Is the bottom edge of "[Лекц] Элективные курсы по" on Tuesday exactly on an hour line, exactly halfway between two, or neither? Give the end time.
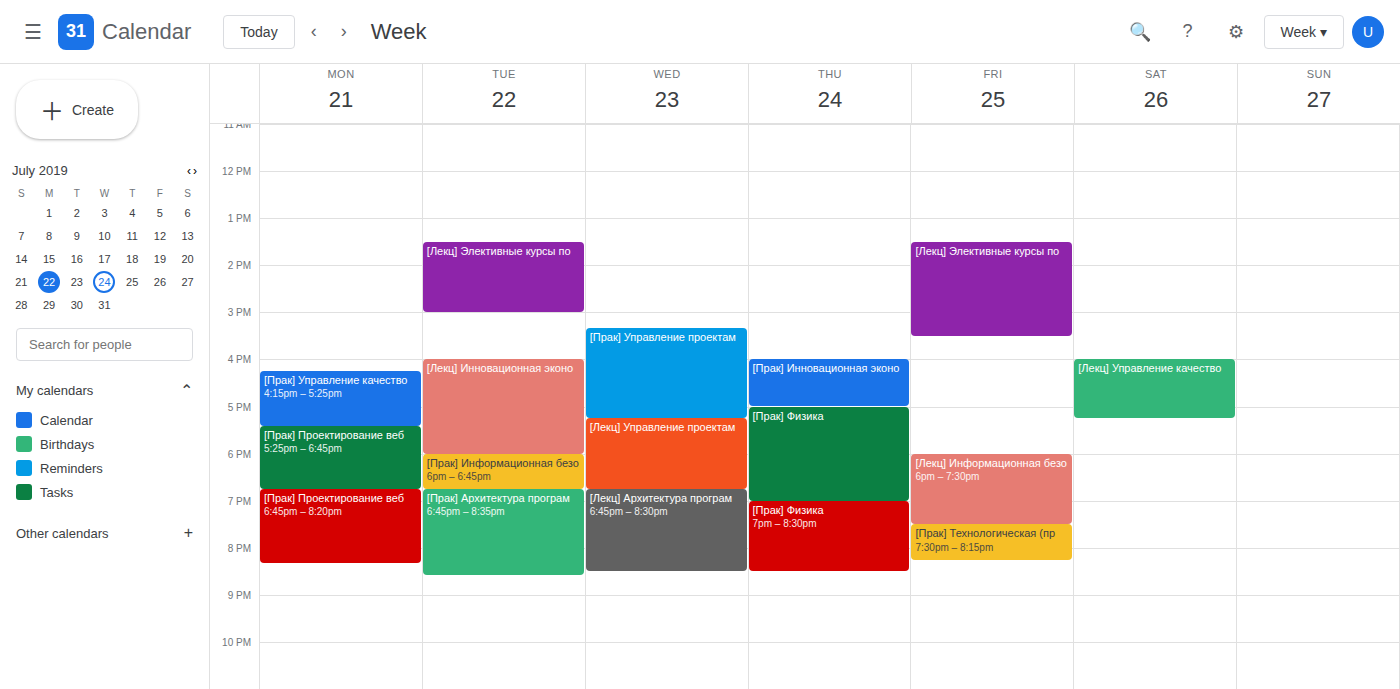
3:00 PM -- exactly on the 3 PM line.